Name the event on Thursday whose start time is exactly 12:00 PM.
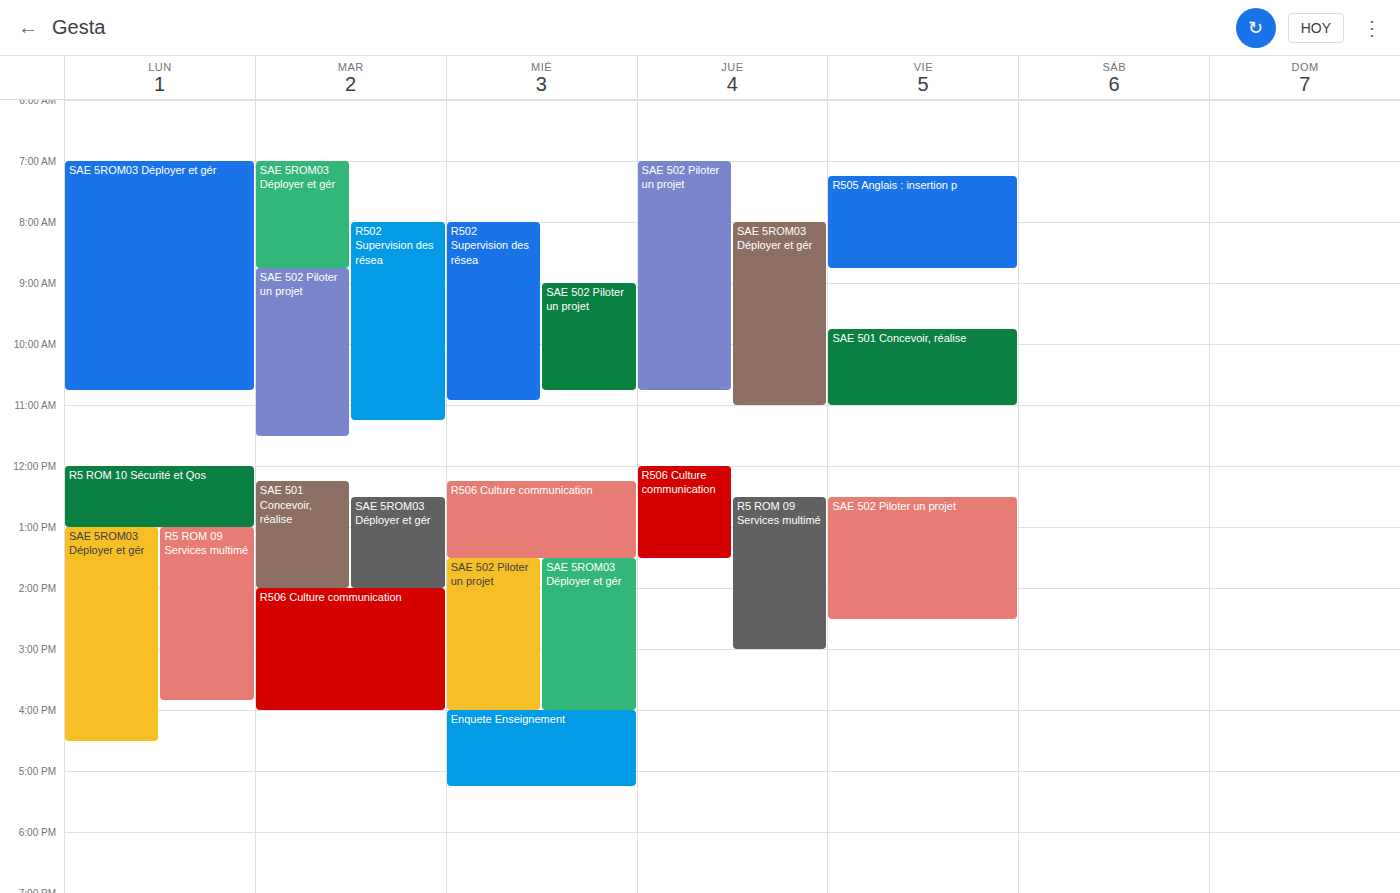
"R506 Culture communication"